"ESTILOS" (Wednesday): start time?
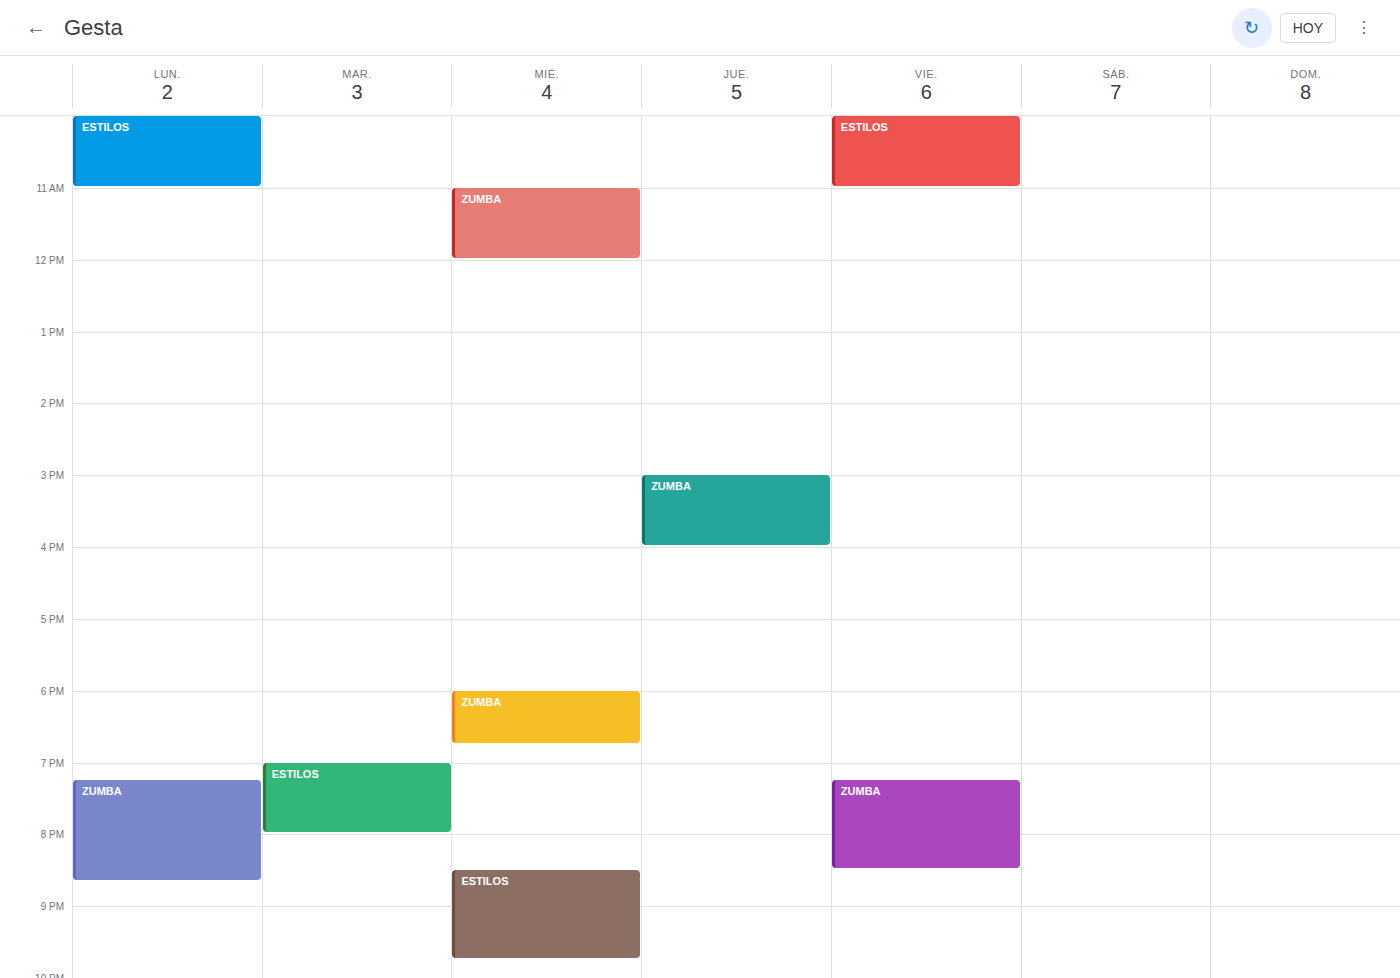
8:30 PM